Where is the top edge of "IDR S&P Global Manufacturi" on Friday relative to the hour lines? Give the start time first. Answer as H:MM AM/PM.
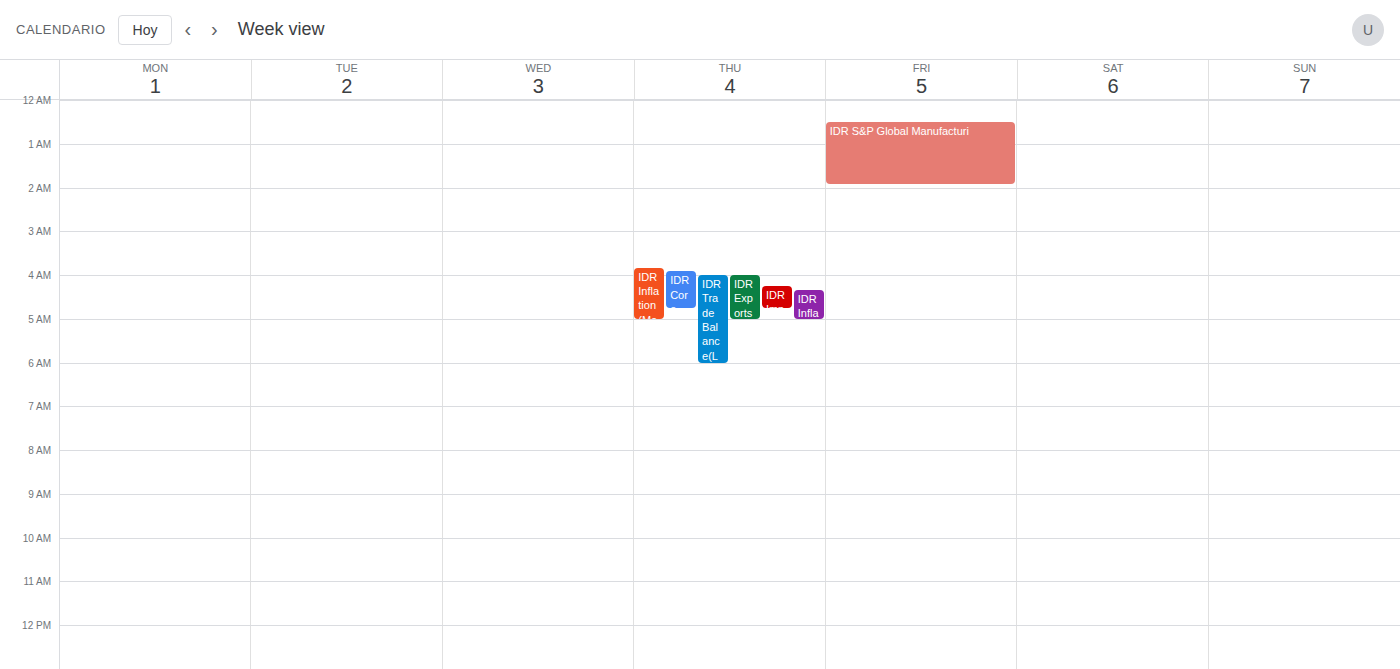
12:30 AM -- halfway between the 12 AM and 1 AM lines.